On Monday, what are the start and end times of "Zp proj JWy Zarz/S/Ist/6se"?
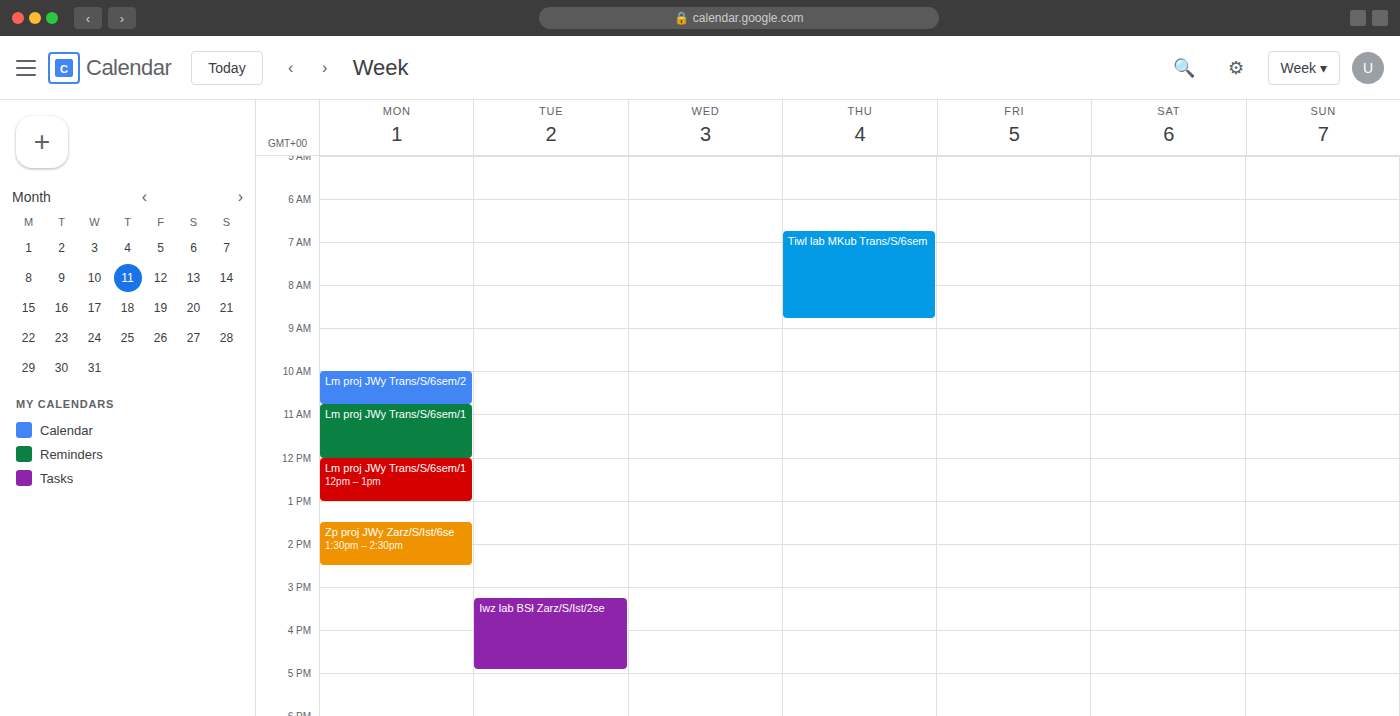
1:30 PM to 2:30 PM